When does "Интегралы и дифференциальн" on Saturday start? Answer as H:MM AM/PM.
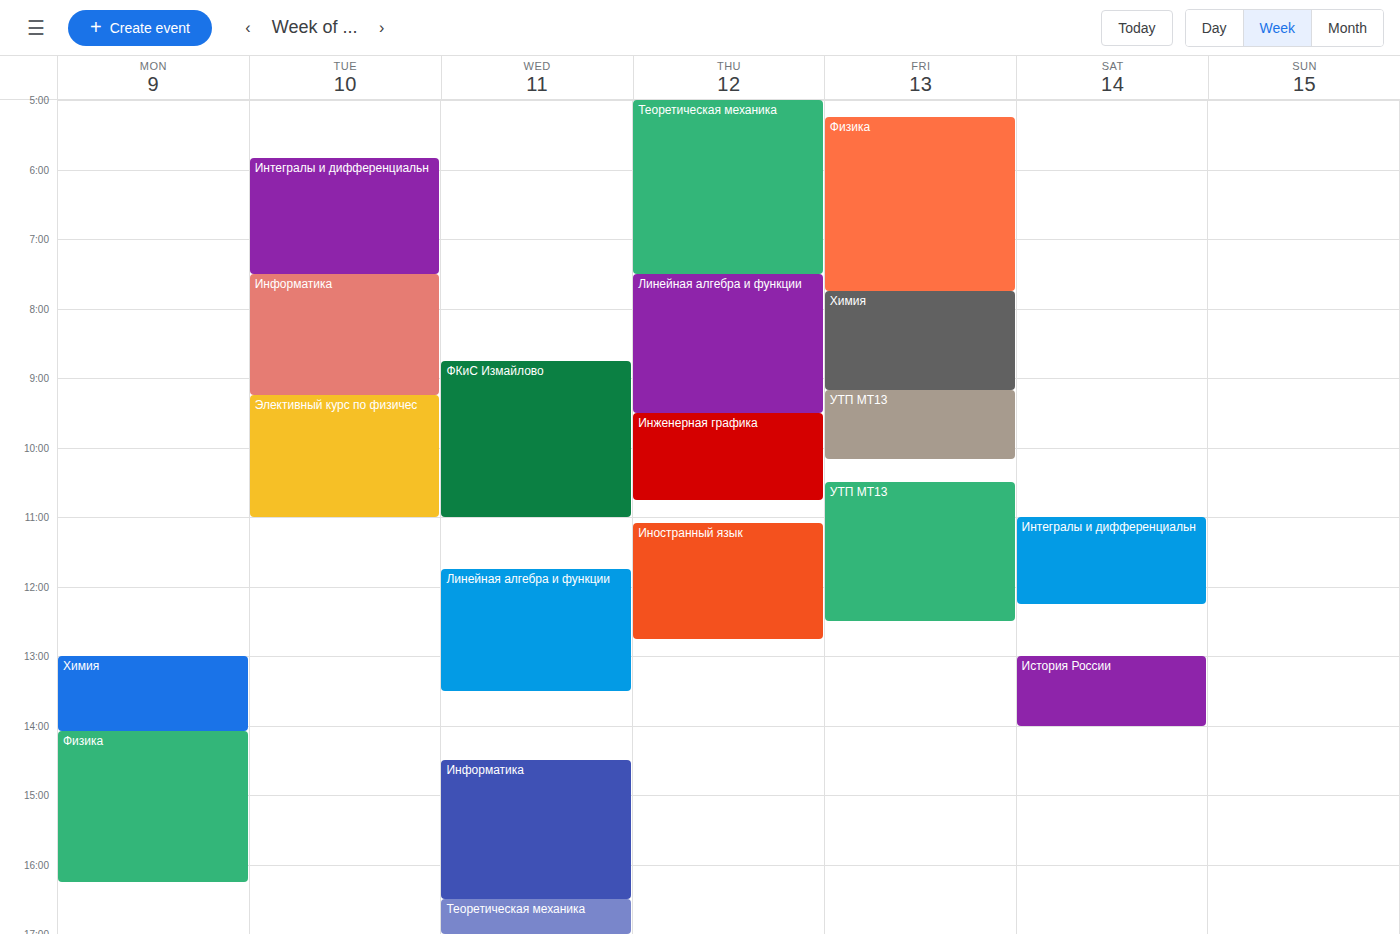
11:00 AM